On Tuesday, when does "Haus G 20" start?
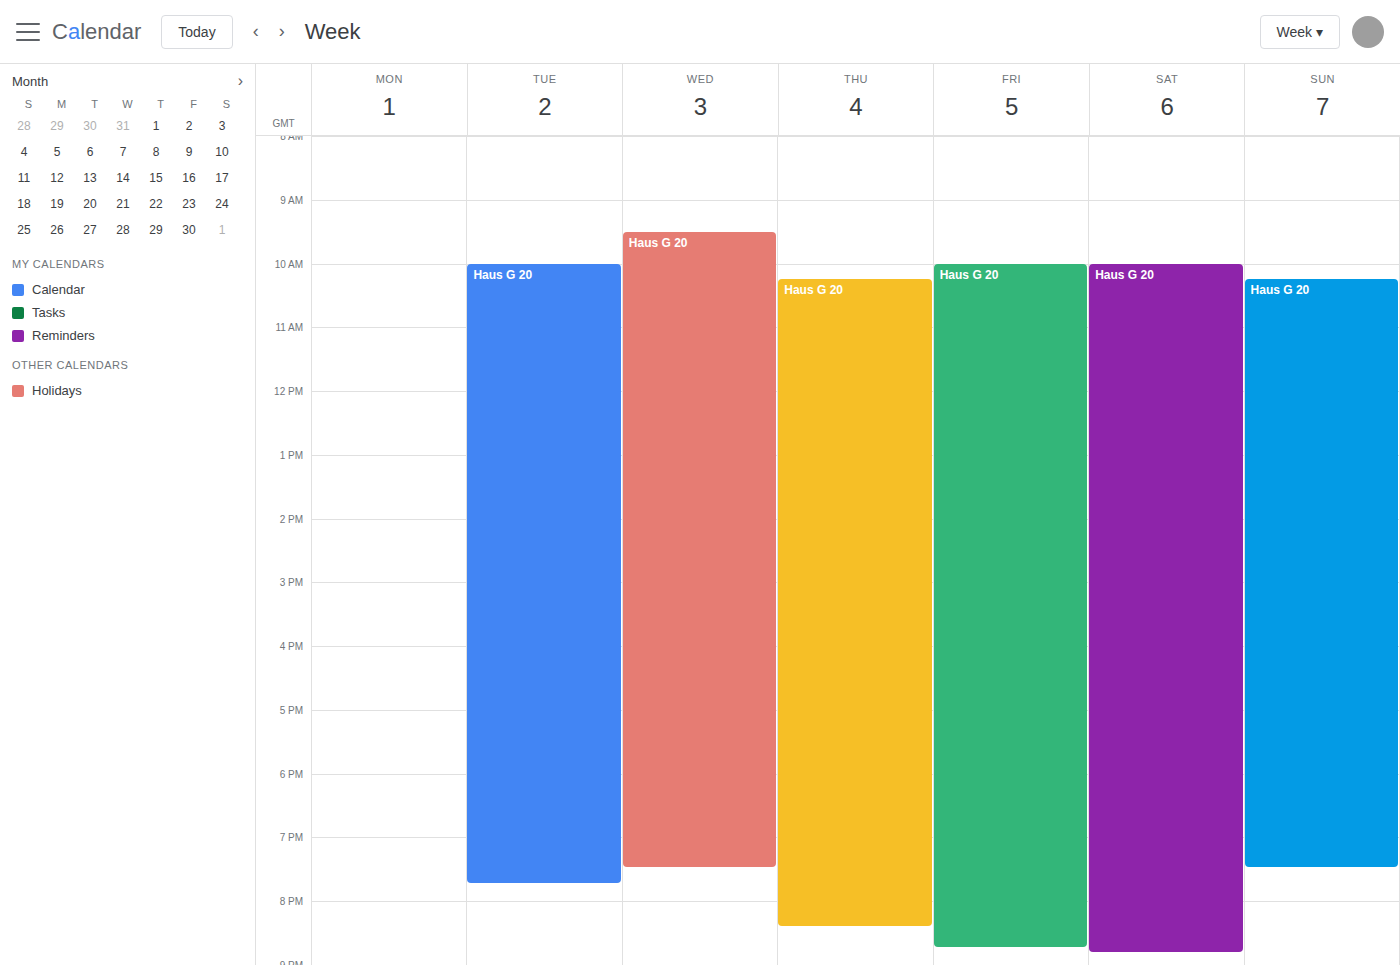
10:00 AM